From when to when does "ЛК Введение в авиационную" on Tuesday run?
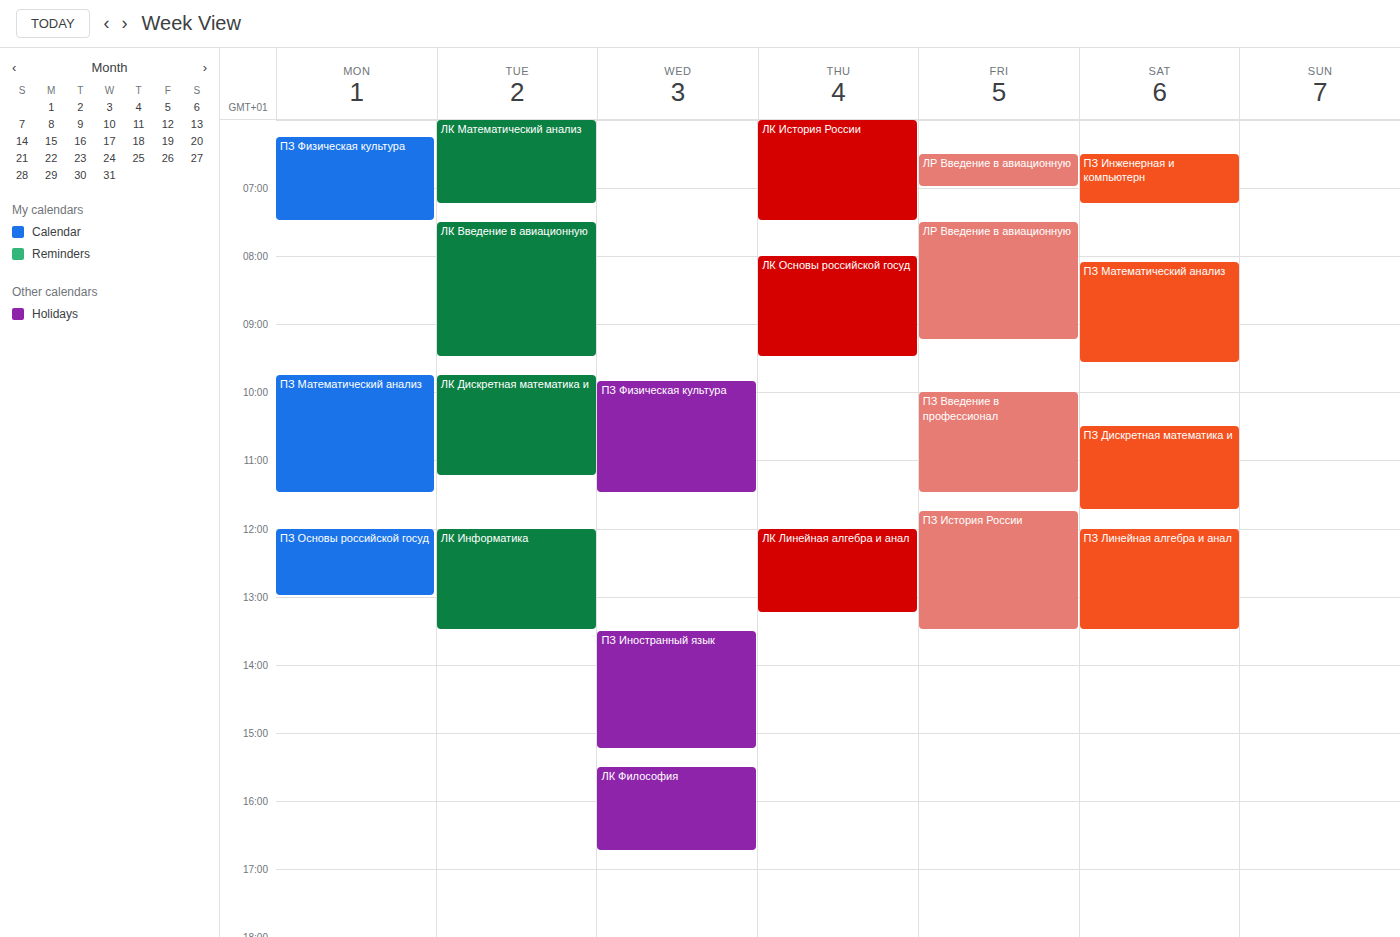
7:30 AM to 9:30 AM